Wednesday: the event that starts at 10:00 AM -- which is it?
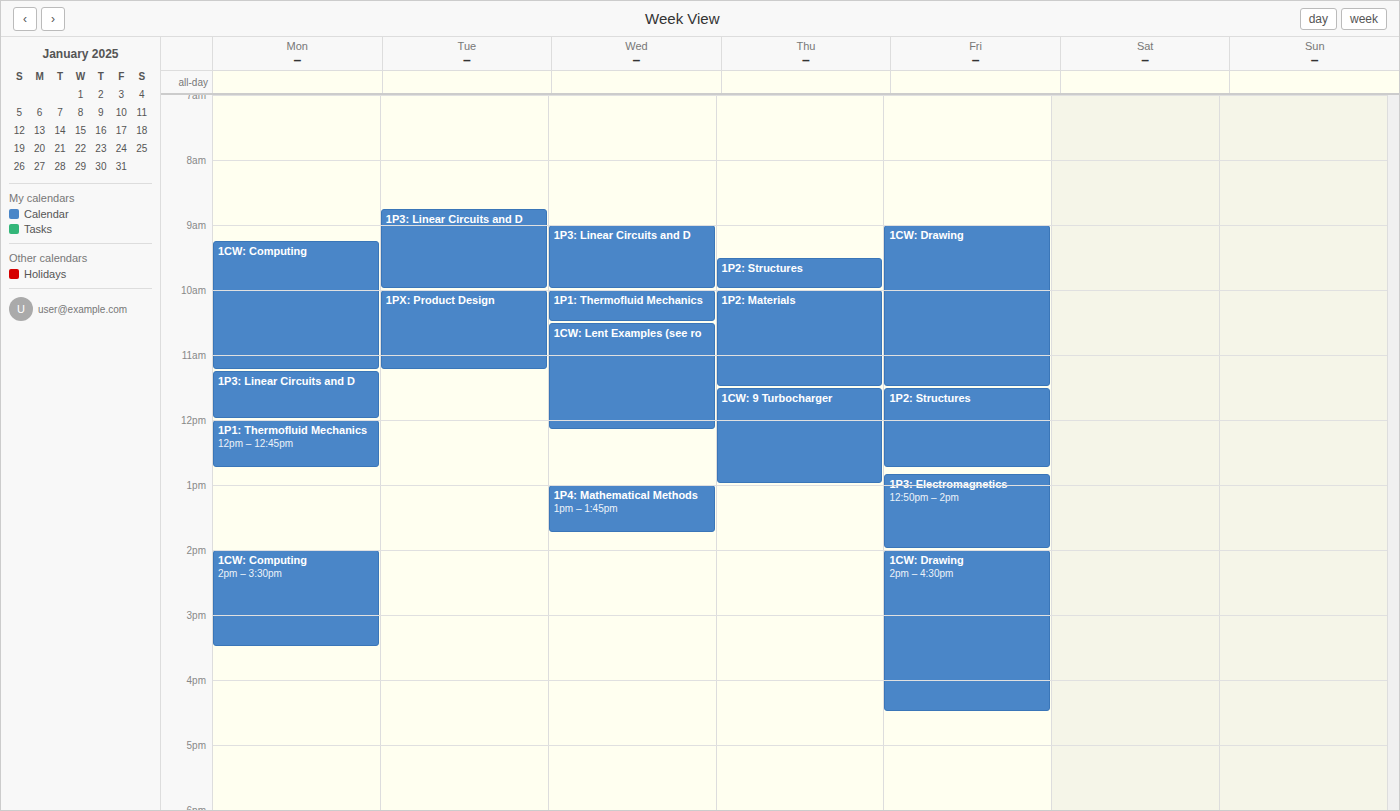
"1P1: Thermofluid Mechanics"